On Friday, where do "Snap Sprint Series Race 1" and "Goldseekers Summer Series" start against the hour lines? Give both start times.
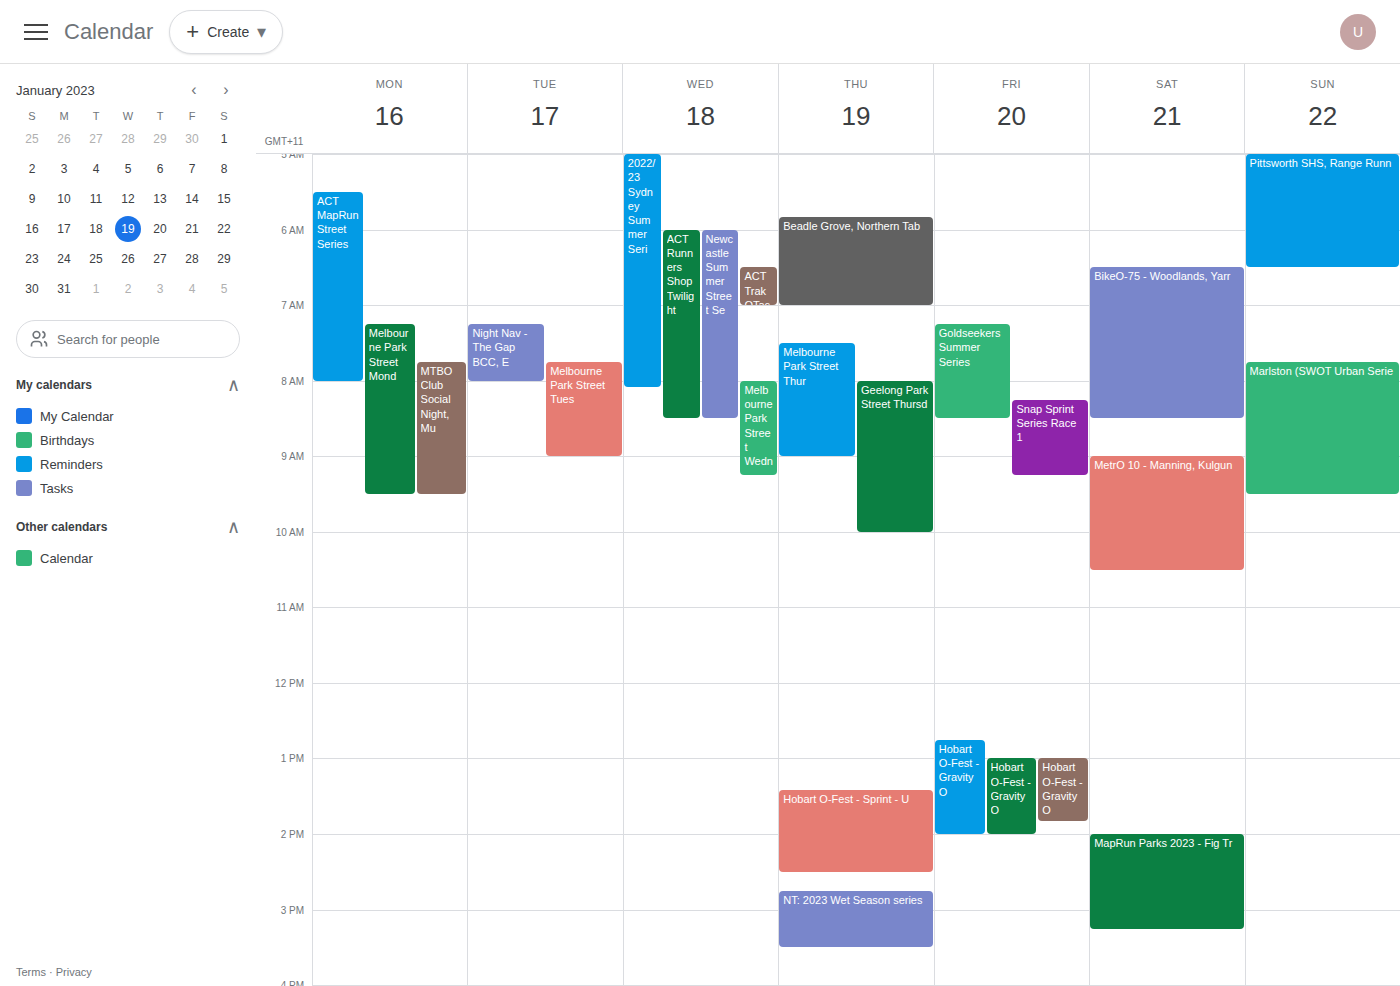
"Snap Sprint Series Race 1": 8:15 AM, neither: a quarter of the way from the 8 AM line to the 9 AM line. "Goldseekers Summer Series": 7:15 AM, neither: a quarter of the way from the 7 AM line to the 8 AM line.